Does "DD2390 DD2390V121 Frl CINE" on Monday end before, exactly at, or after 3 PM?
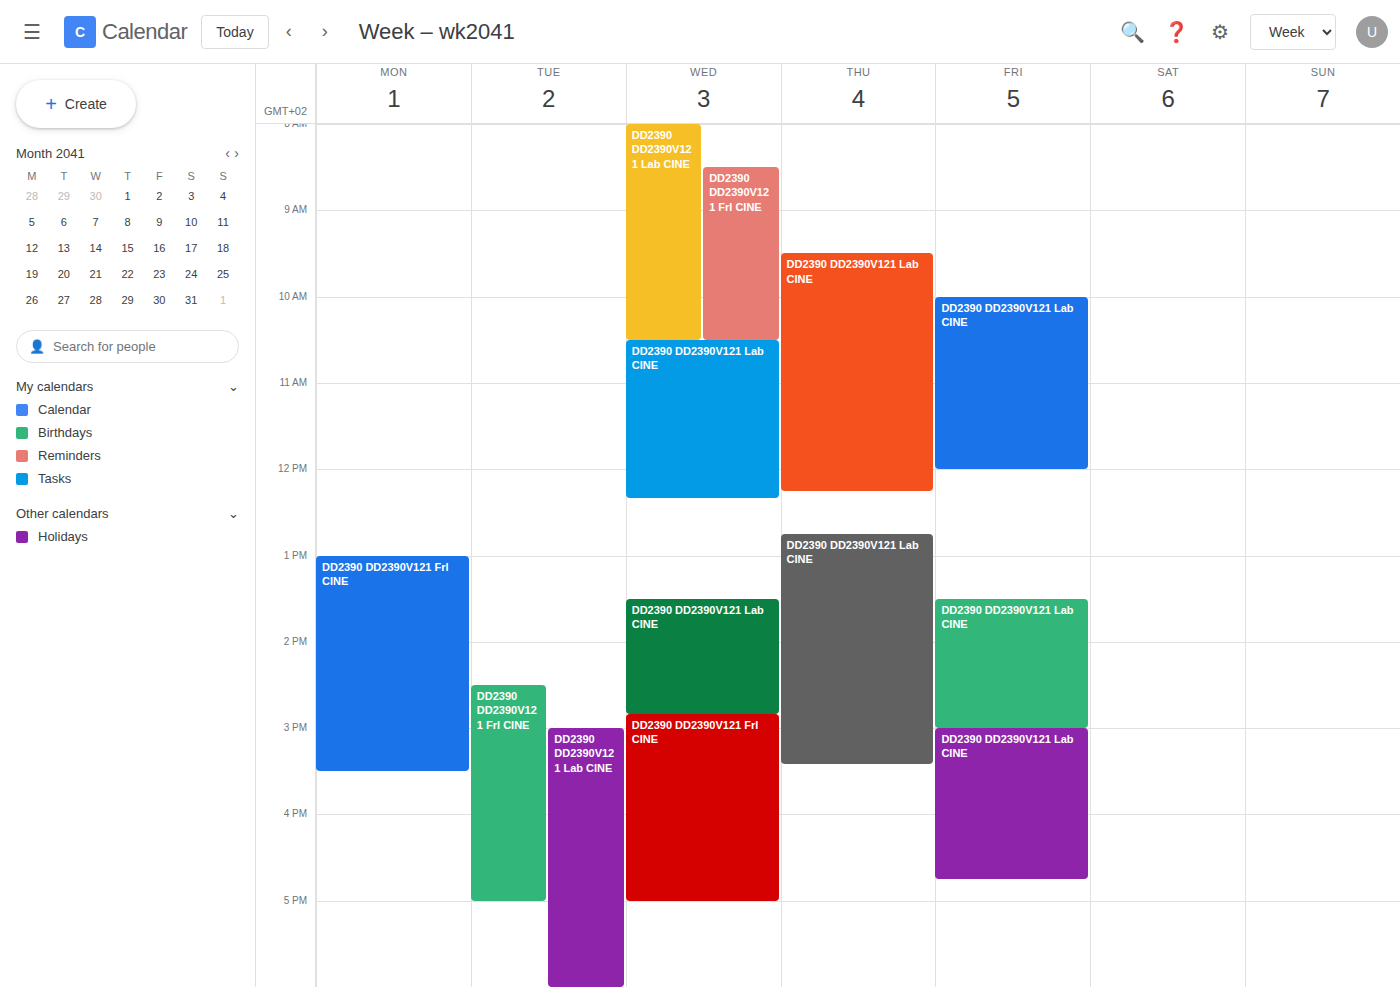
3:30 PM -- after 3 PM, 30 minutes below the 3 PM line.